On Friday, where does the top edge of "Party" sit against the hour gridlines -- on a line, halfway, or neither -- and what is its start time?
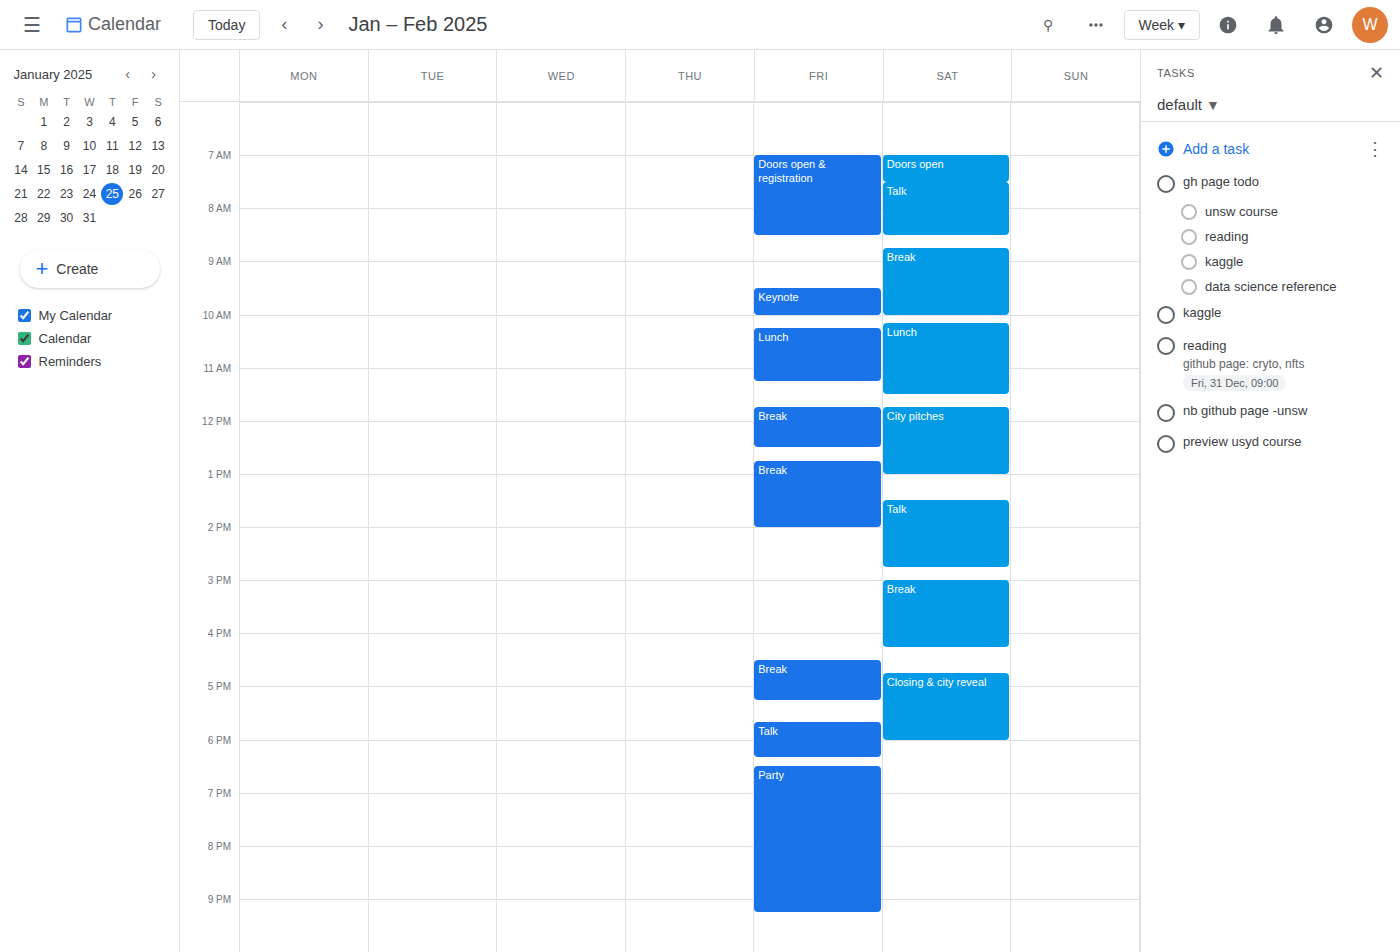
18:30 -- halfway between the 18:00 and 19:00 lines.